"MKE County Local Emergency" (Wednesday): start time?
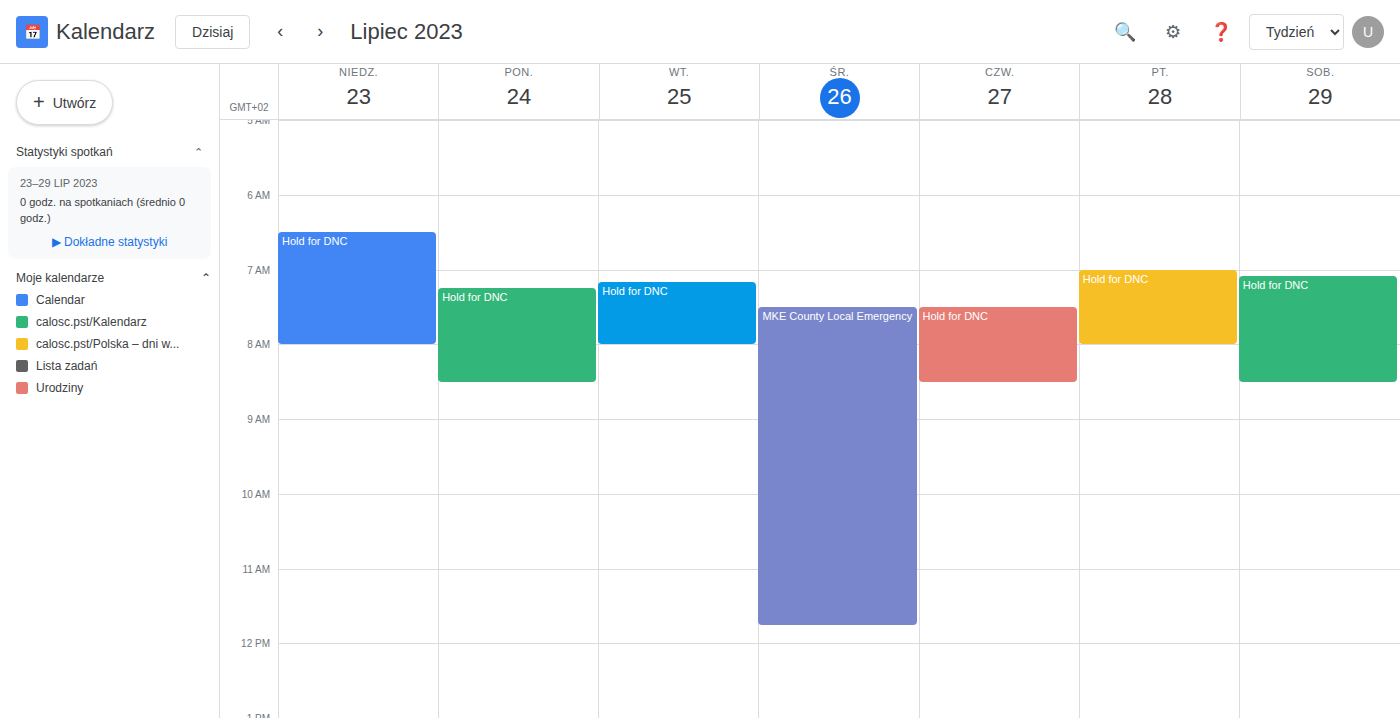
7:30 AM